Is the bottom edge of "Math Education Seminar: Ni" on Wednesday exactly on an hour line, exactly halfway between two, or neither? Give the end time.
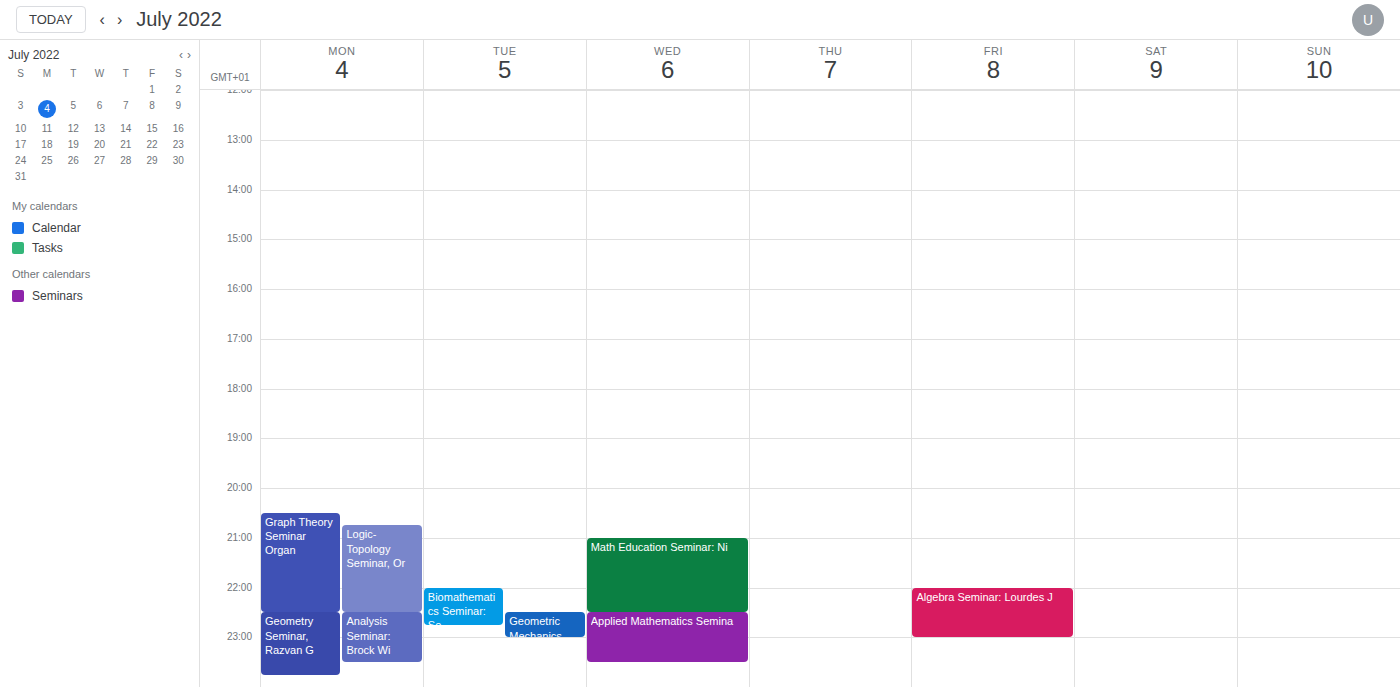
10:30 PM -- halfway between the 10 PM and 11 PM lines.